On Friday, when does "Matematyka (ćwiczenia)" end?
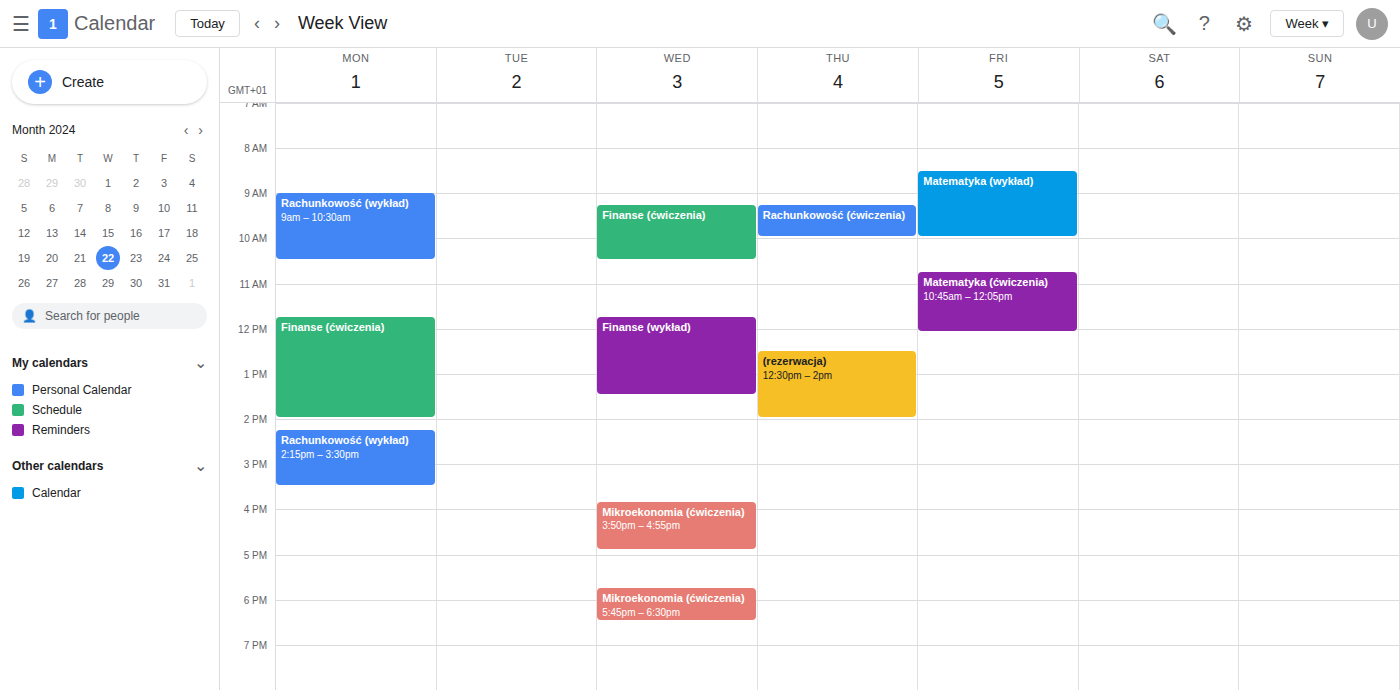
12:05 PM